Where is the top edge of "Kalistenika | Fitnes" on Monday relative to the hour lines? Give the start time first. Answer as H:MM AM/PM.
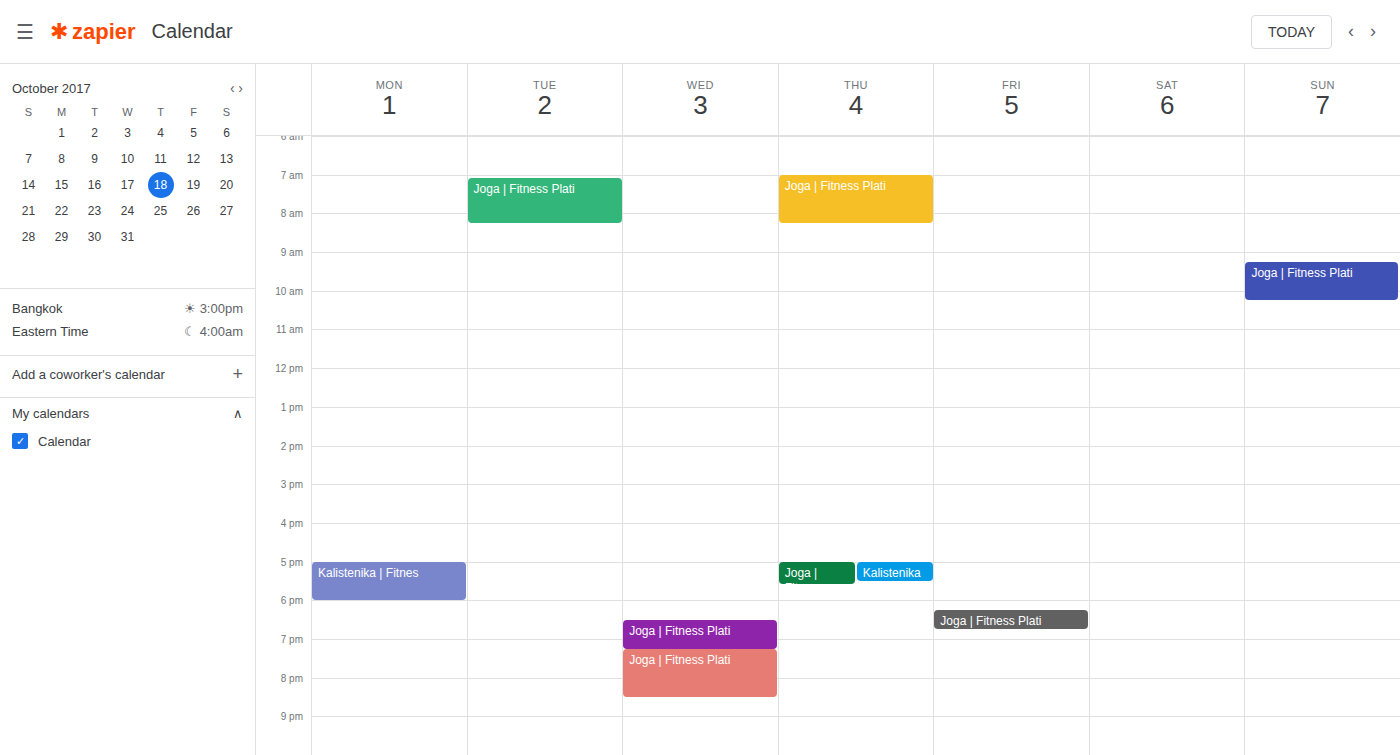
5:00 PM -- exactly on the 5 PM line.